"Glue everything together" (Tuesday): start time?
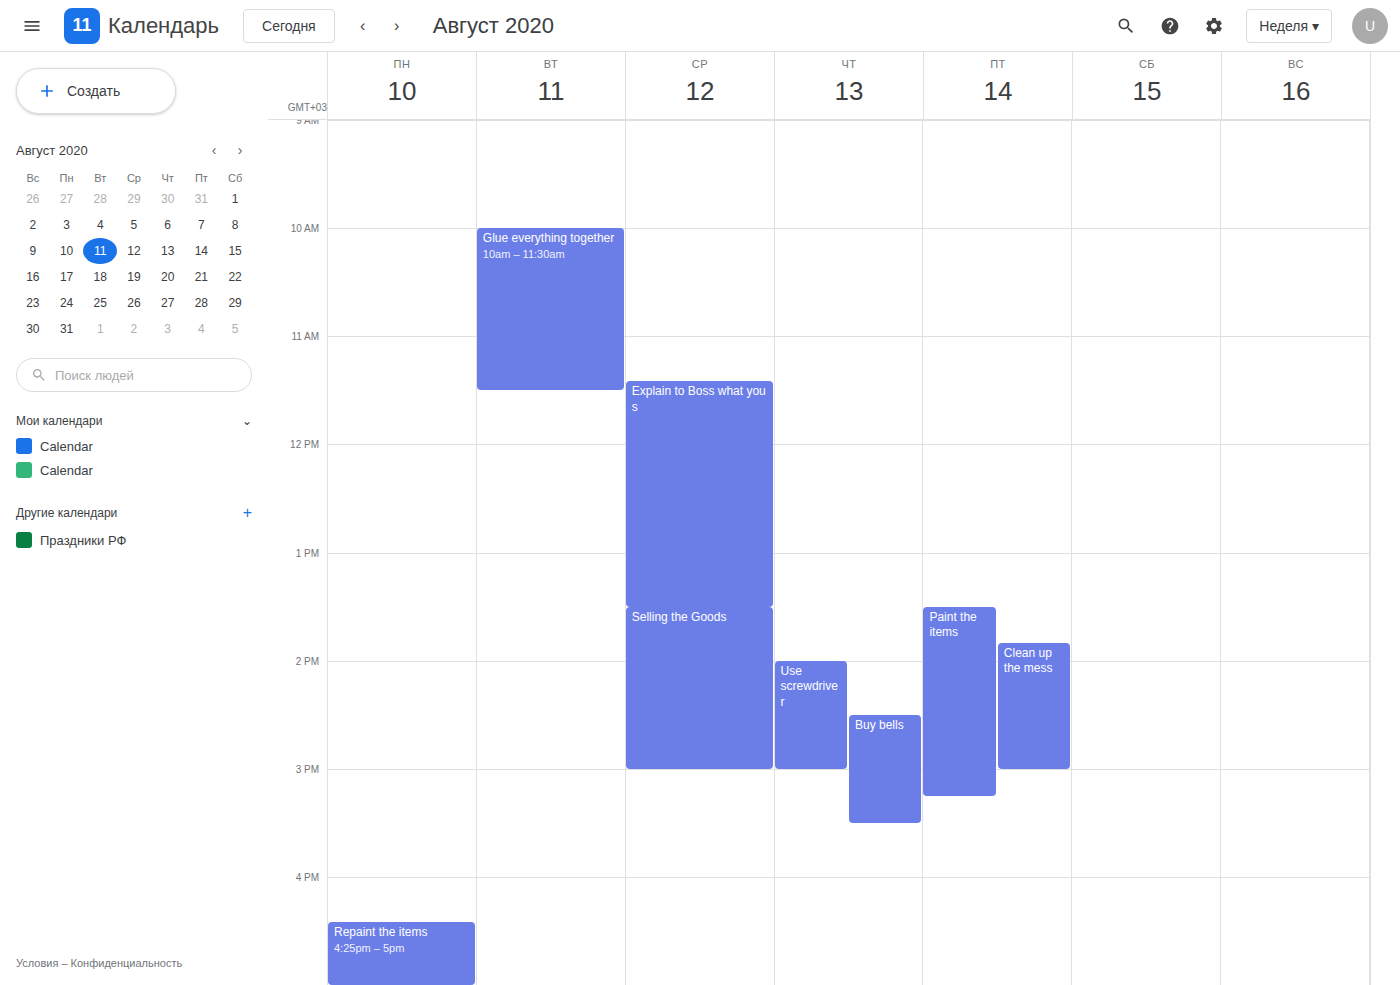
10:00 AM